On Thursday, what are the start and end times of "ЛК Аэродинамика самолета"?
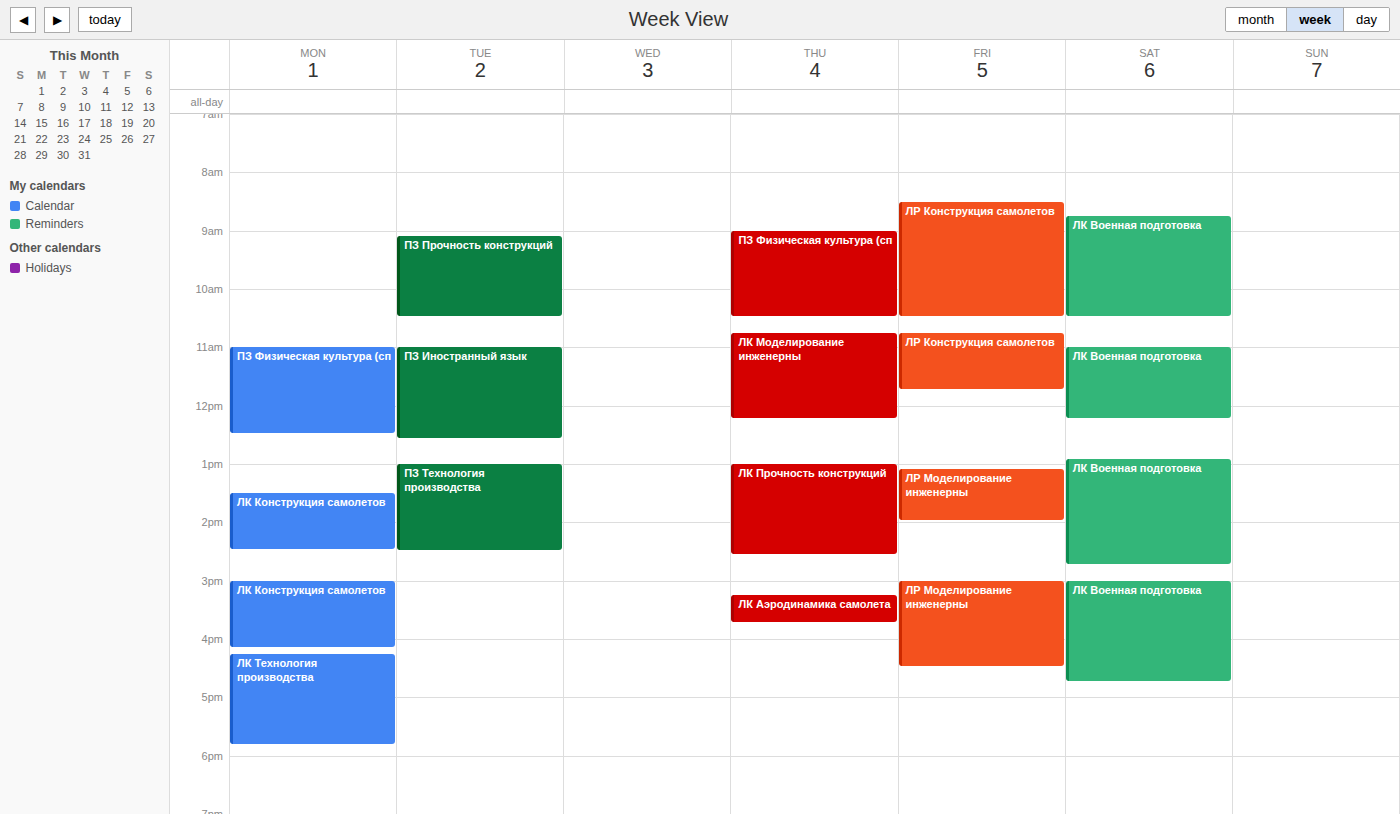
3:15 PM to 3:45 PM